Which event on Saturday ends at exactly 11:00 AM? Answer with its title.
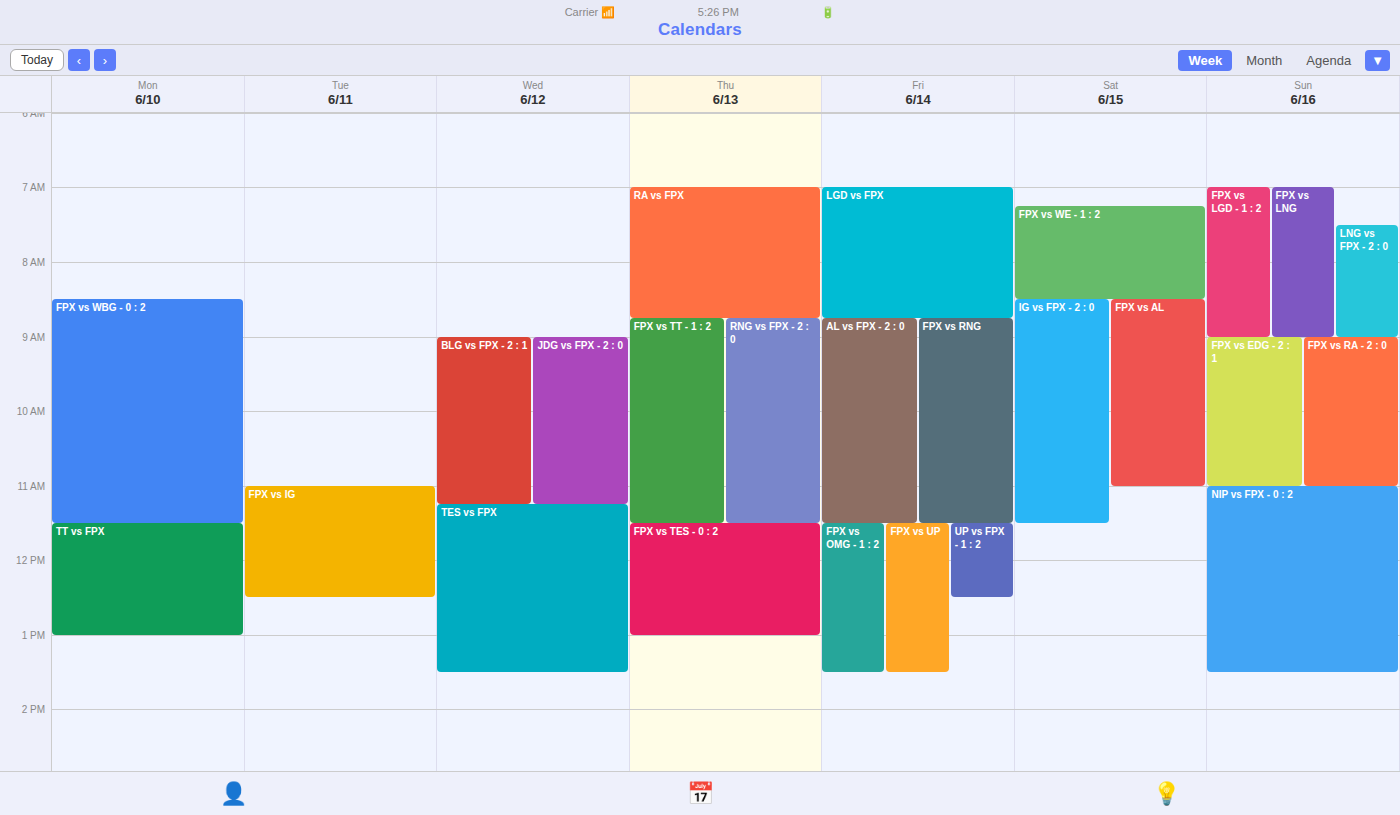
"FPX vs AL"